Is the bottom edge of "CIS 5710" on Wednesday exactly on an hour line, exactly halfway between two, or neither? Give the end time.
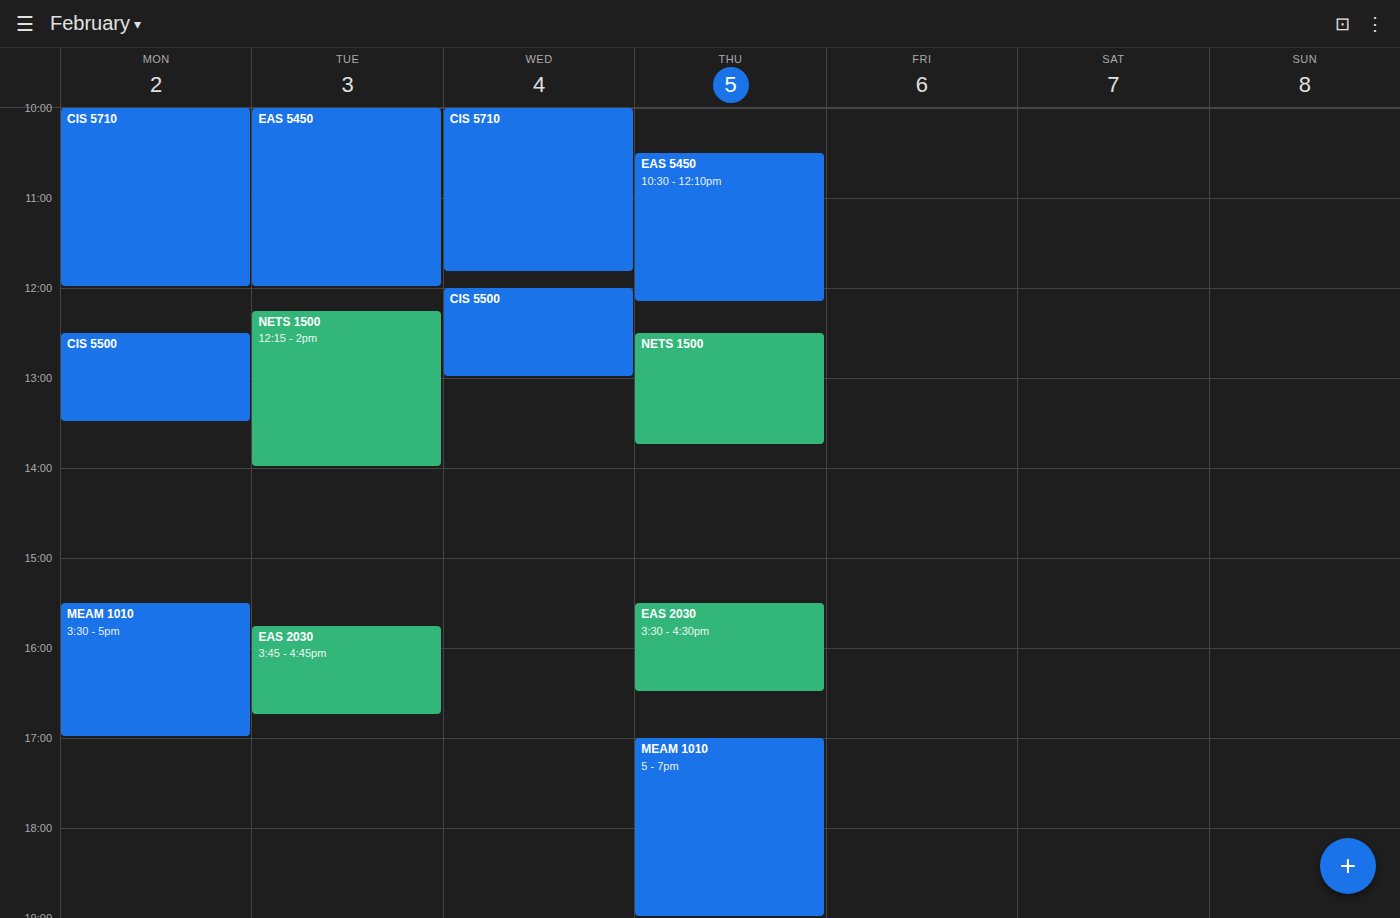
11:50 -- neither: 50 minutes below the 11:00 line and 10 minutes above the 12:00 line.